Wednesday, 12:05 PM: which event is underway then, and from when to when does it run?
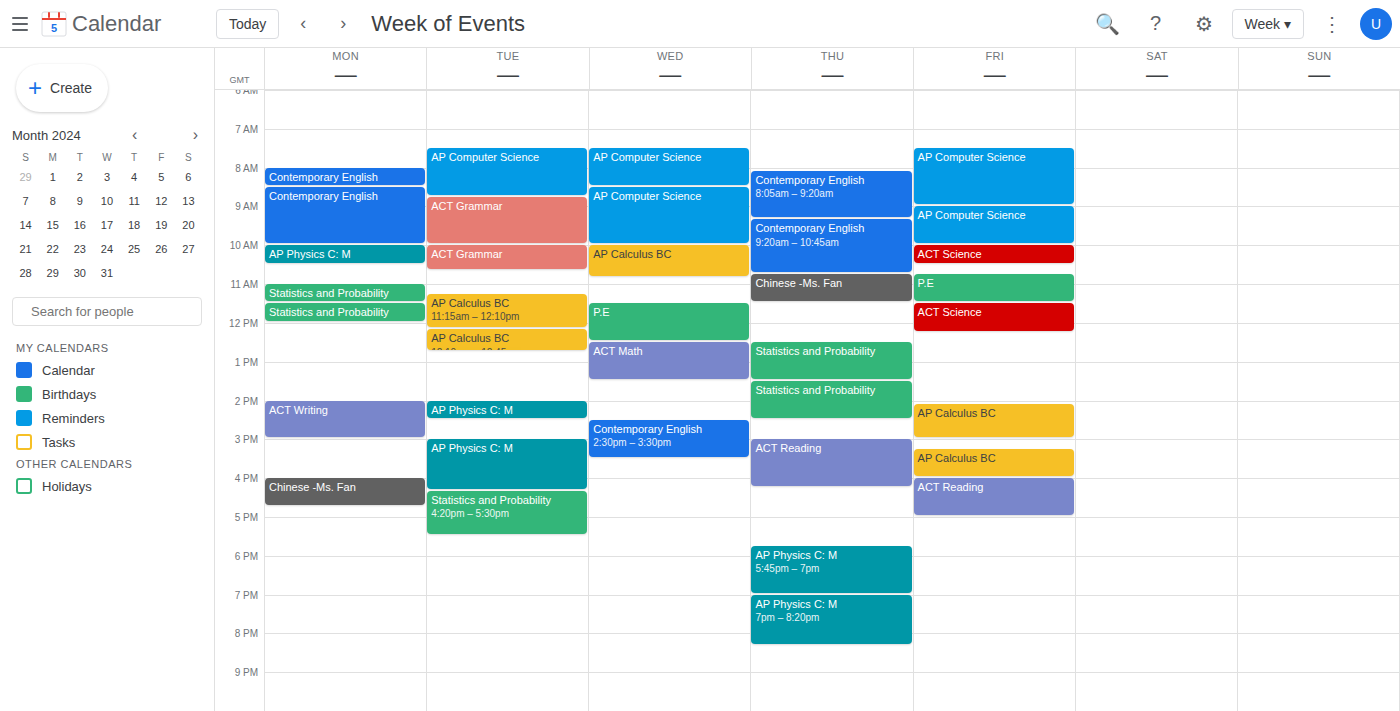
"P.E", 11:30 AM to 12:30 PM